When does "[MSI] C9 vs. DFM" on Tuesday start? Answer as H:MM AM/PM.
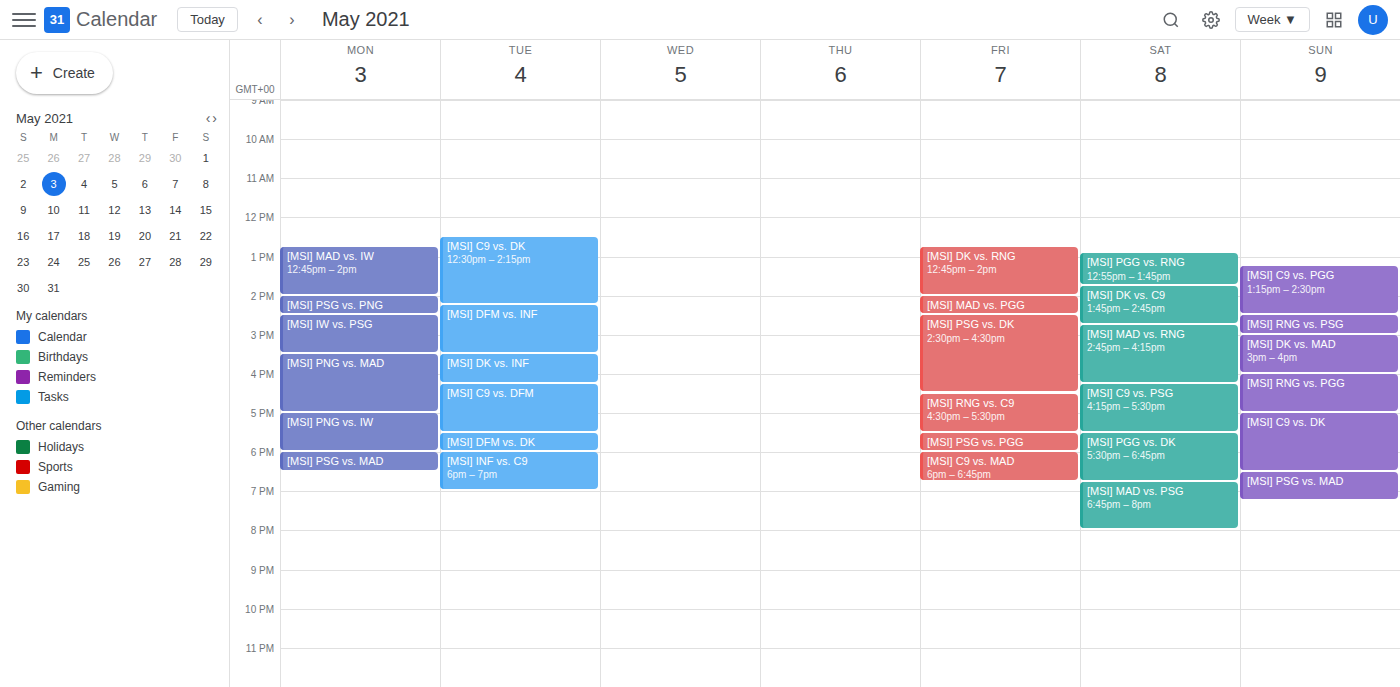
4:15 PM